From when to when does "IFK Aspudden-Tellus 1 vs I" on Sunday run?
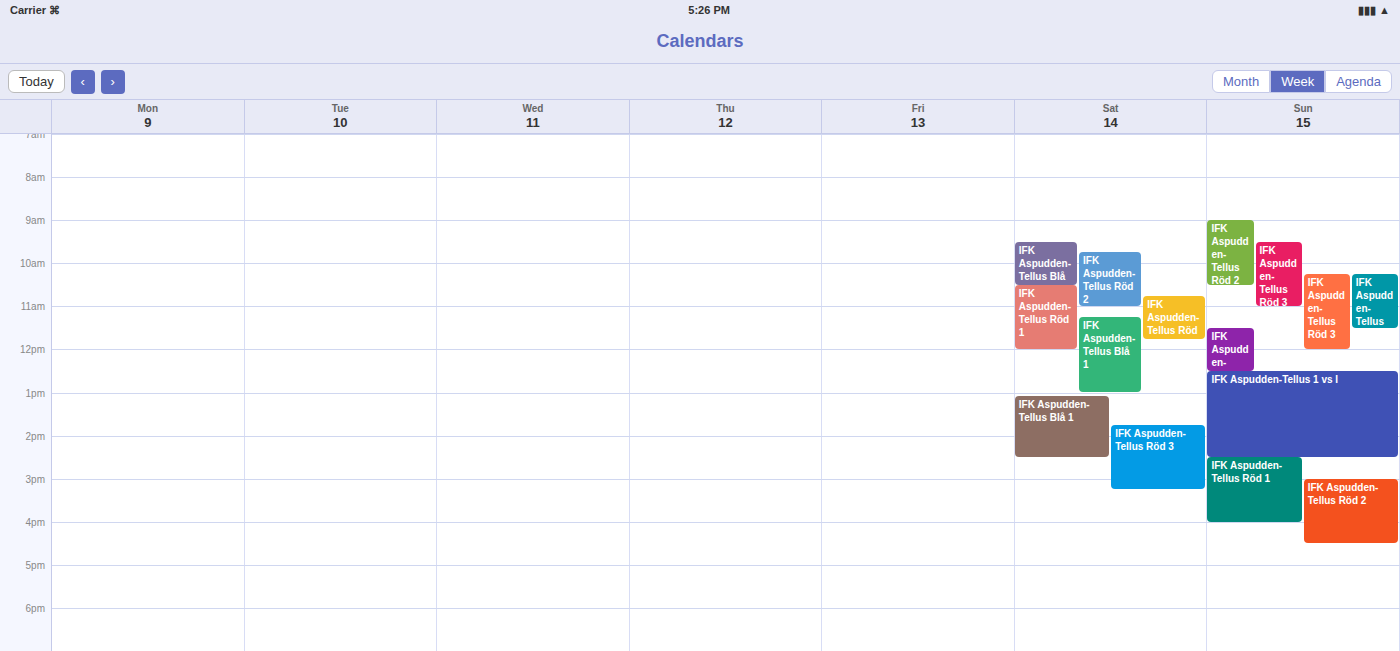
12:30 PM to 2:30 PM